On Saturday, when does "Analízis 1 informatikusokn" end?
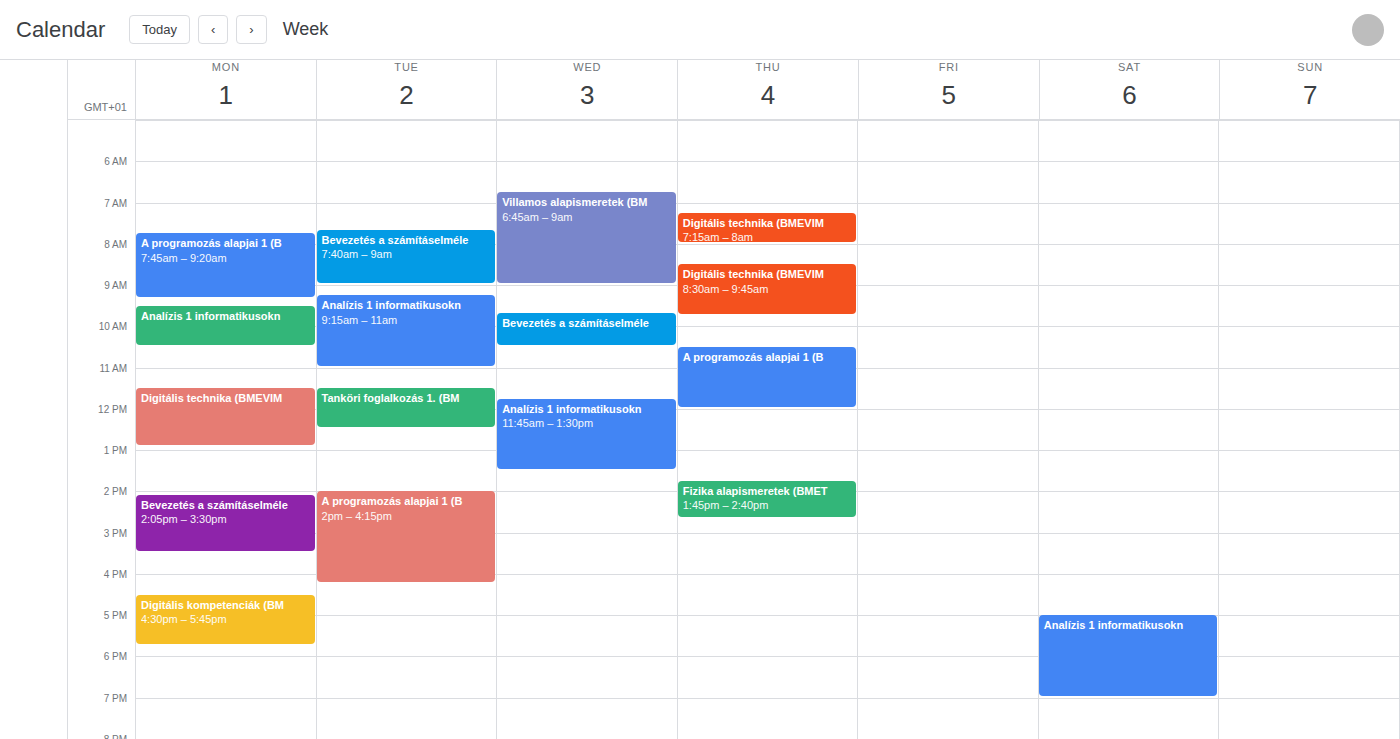
7:00 PM